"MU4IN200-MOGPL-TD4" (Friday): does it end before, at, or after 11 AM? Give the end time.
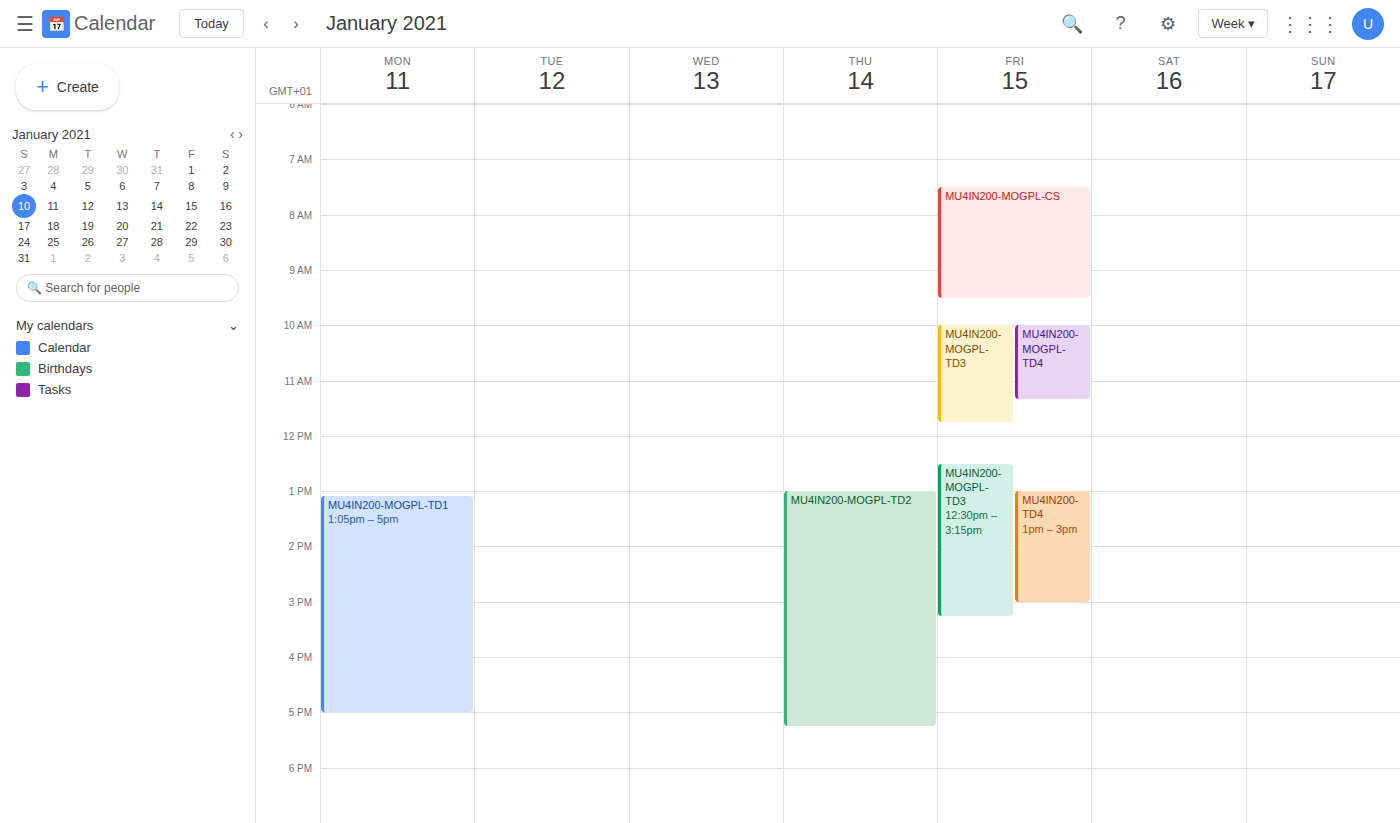
11:20 AM -- after 11 AM, 20 minutes below the 11 AM line.